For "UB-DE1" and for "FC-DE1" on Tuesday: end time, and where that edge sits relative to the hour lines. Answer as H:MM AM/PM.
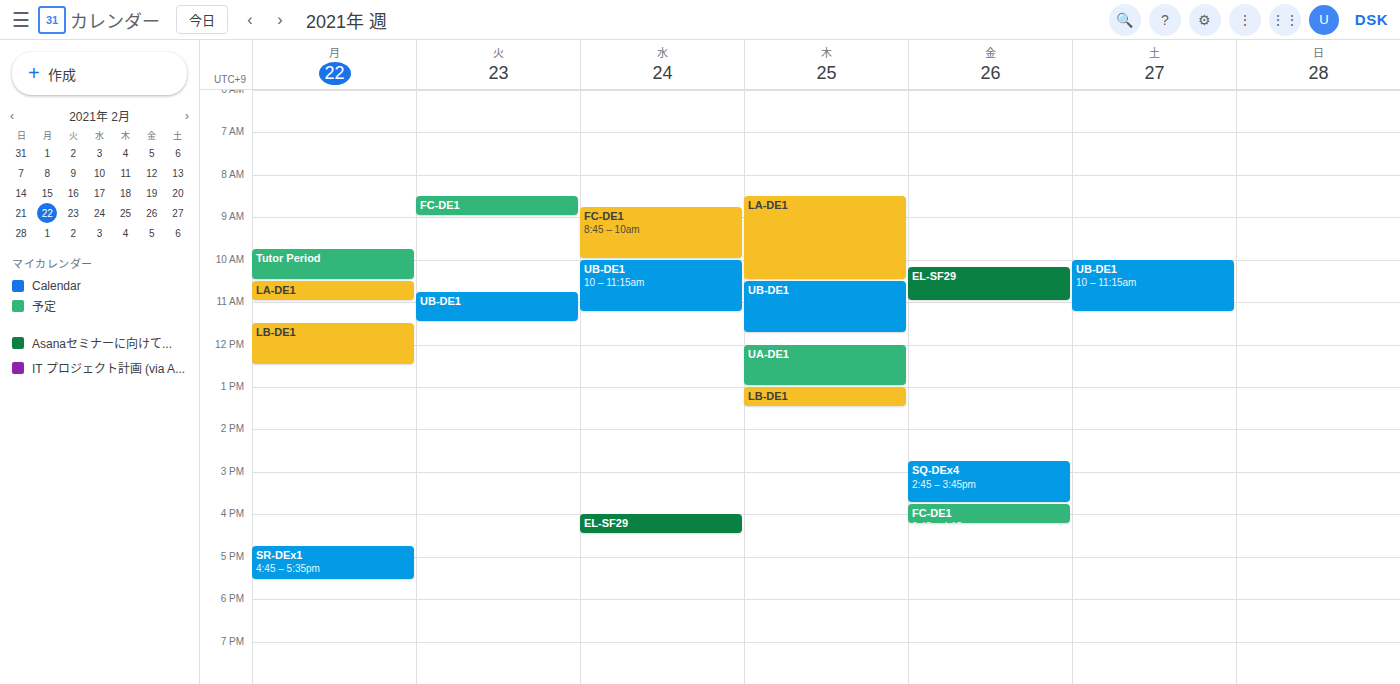
"UB-DE1": 11:30 AM, halfway between the 11 AM and 12 PM lines. "FC-DE1": 9:00 AM, exactly on the 9 AM line.